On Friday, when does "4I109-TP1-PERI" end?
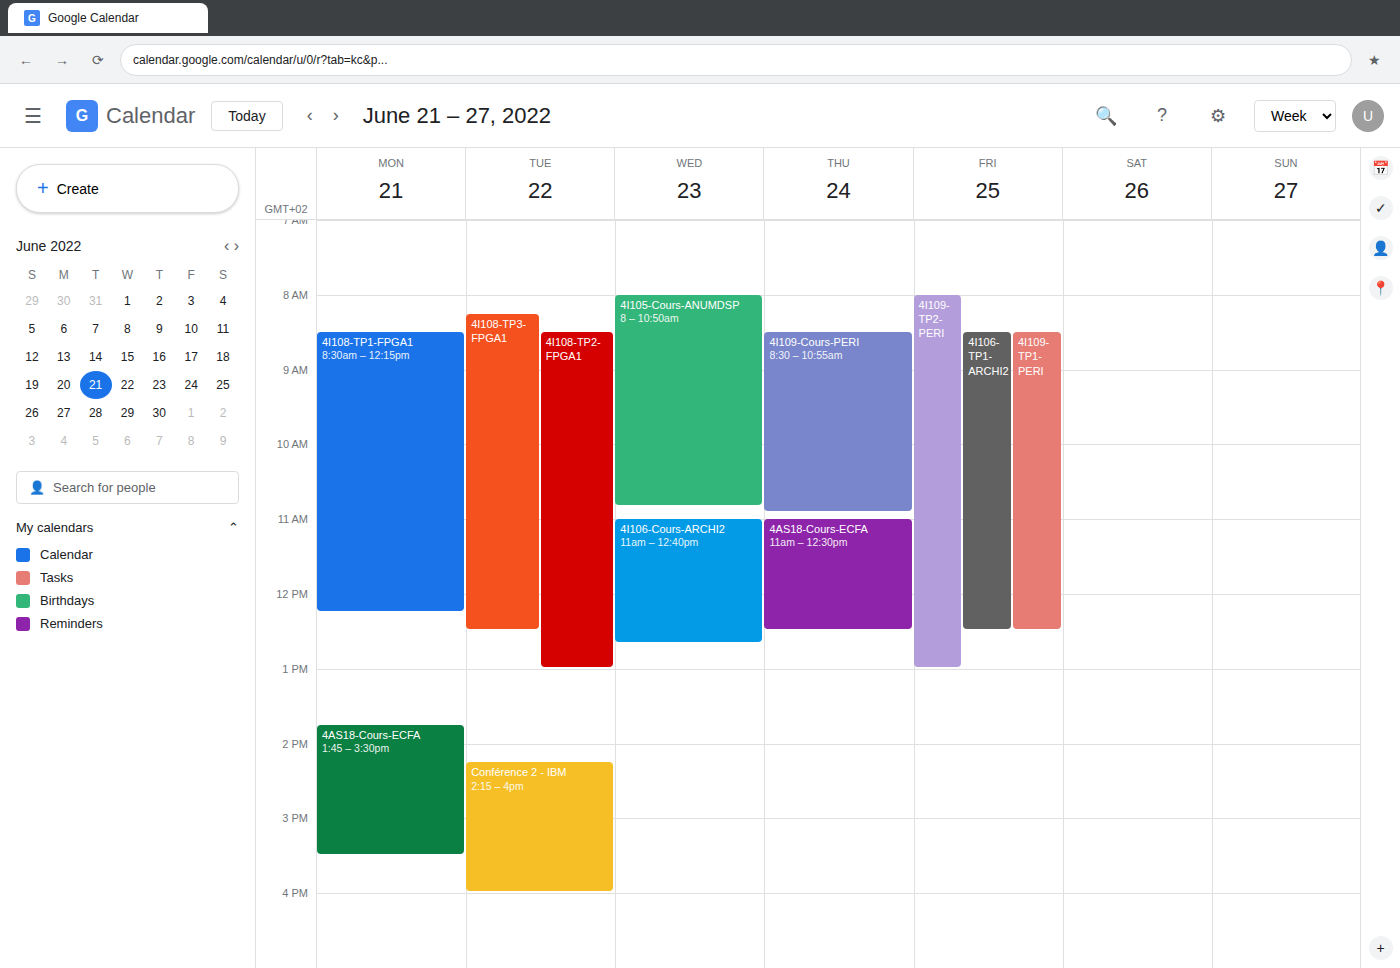
12:30 PM